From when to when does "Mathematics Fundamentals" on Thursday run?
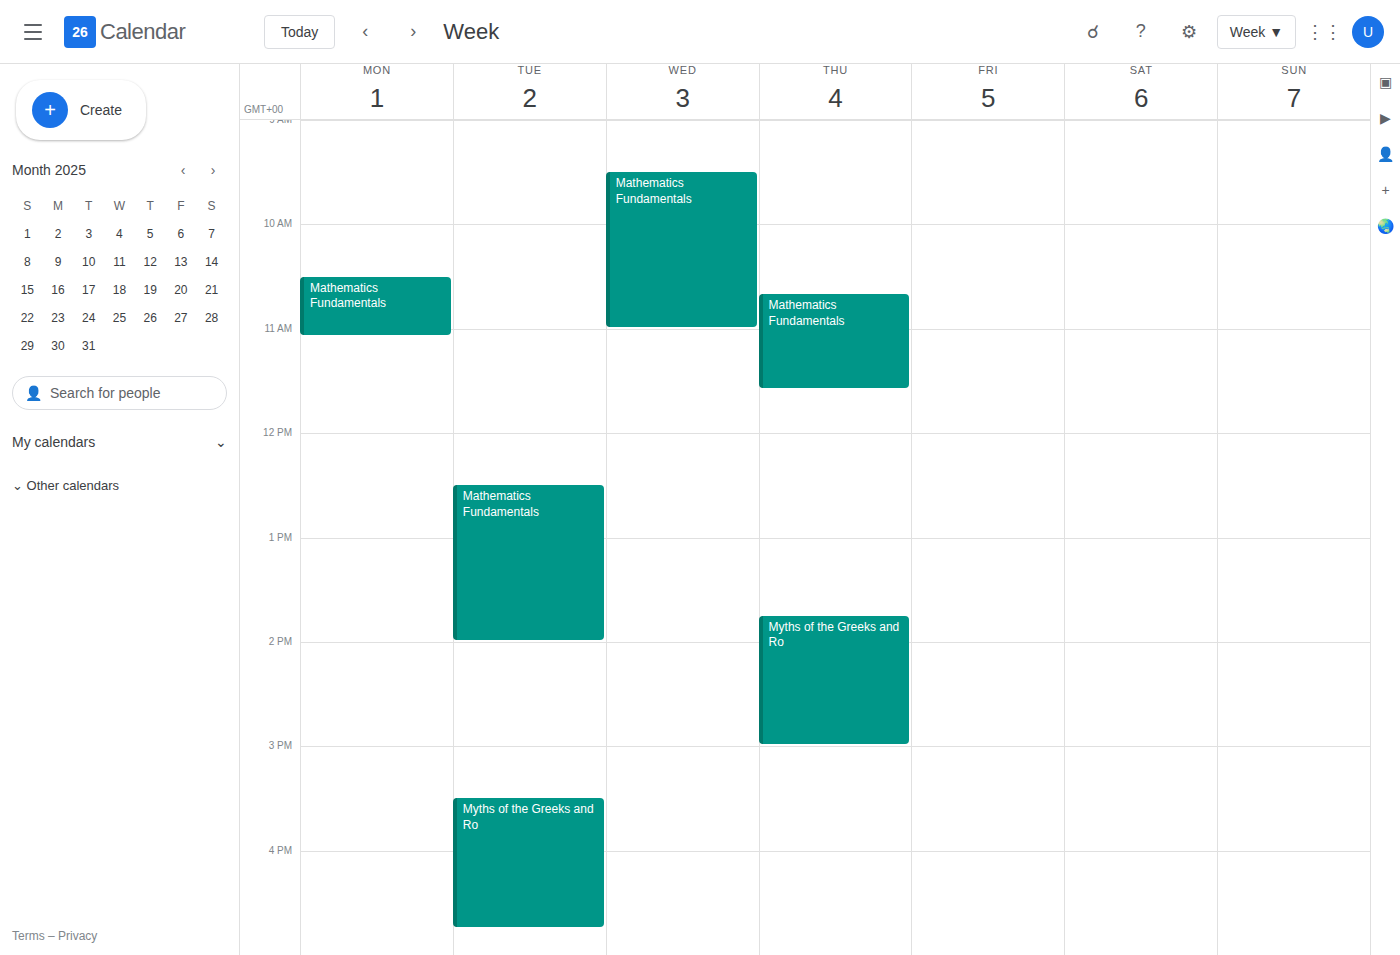
10:40 AM to 11:35 AM